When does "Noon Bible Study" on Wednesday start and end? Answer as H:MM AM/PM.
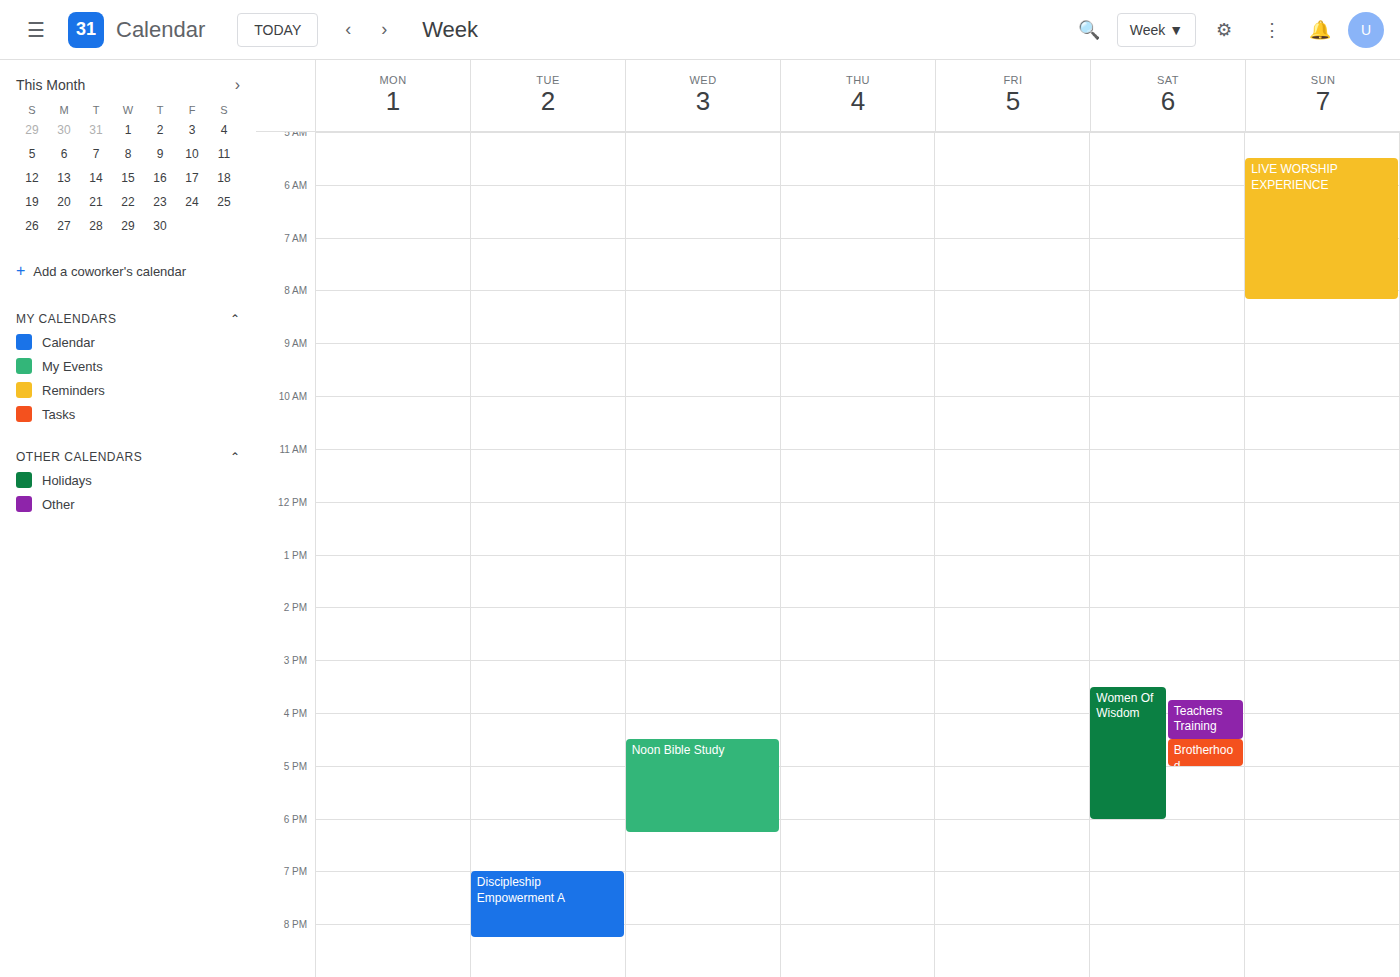
4:30 PM to 6:15 PM